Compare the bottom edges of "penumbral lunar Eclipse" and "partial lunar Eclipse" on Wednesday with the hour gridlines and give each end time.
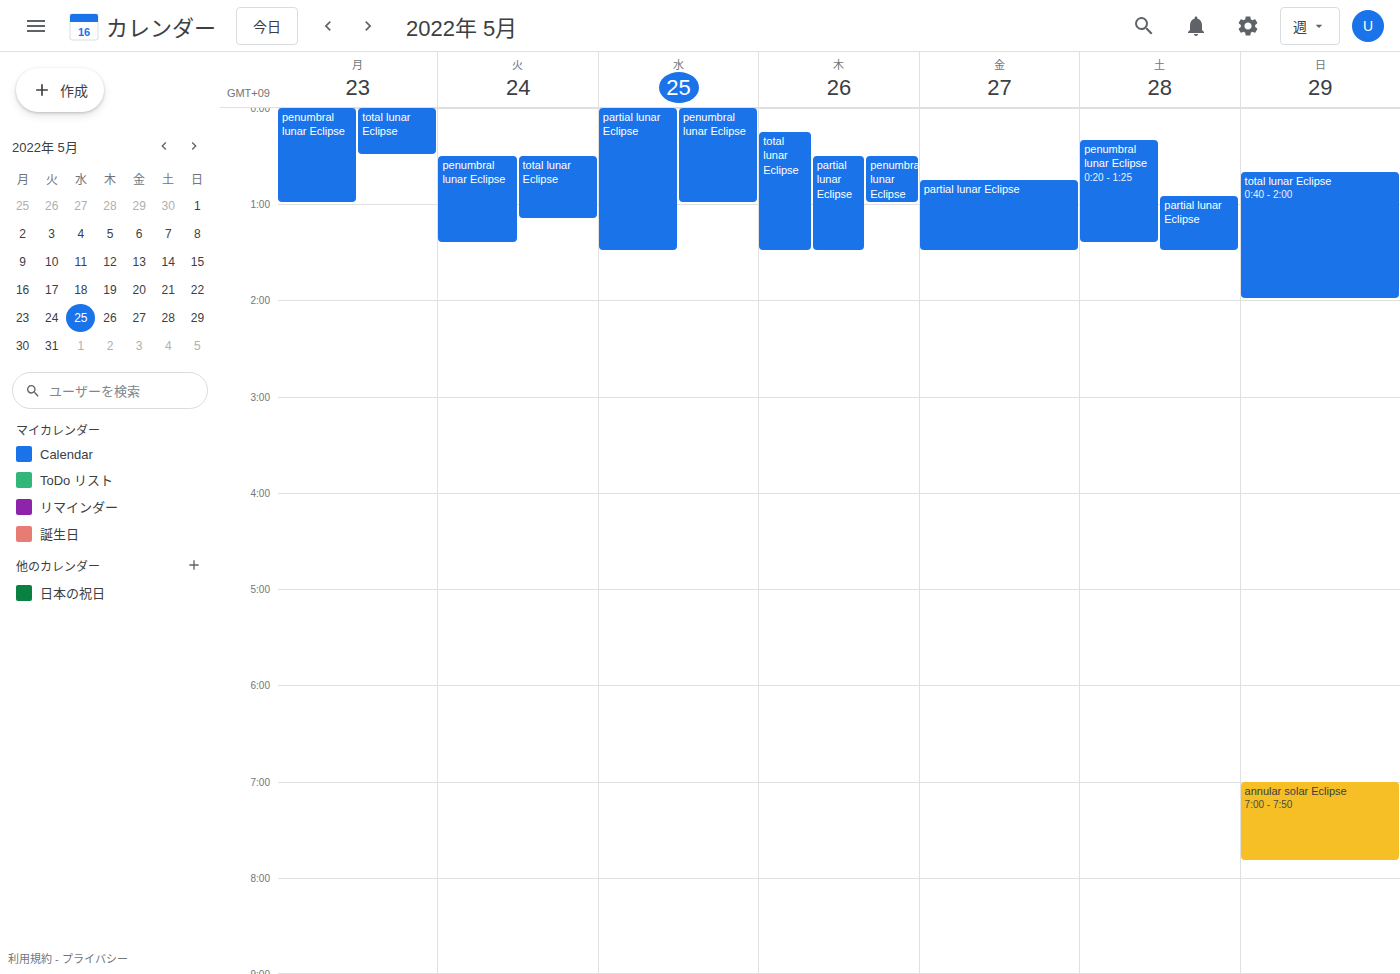
"penumbral lunar Eclipse": 01:00, exactly on the 01:00 line. "partial lunar Eclipse": 01:30, halfway between the 01:00 and 02:00 lines.